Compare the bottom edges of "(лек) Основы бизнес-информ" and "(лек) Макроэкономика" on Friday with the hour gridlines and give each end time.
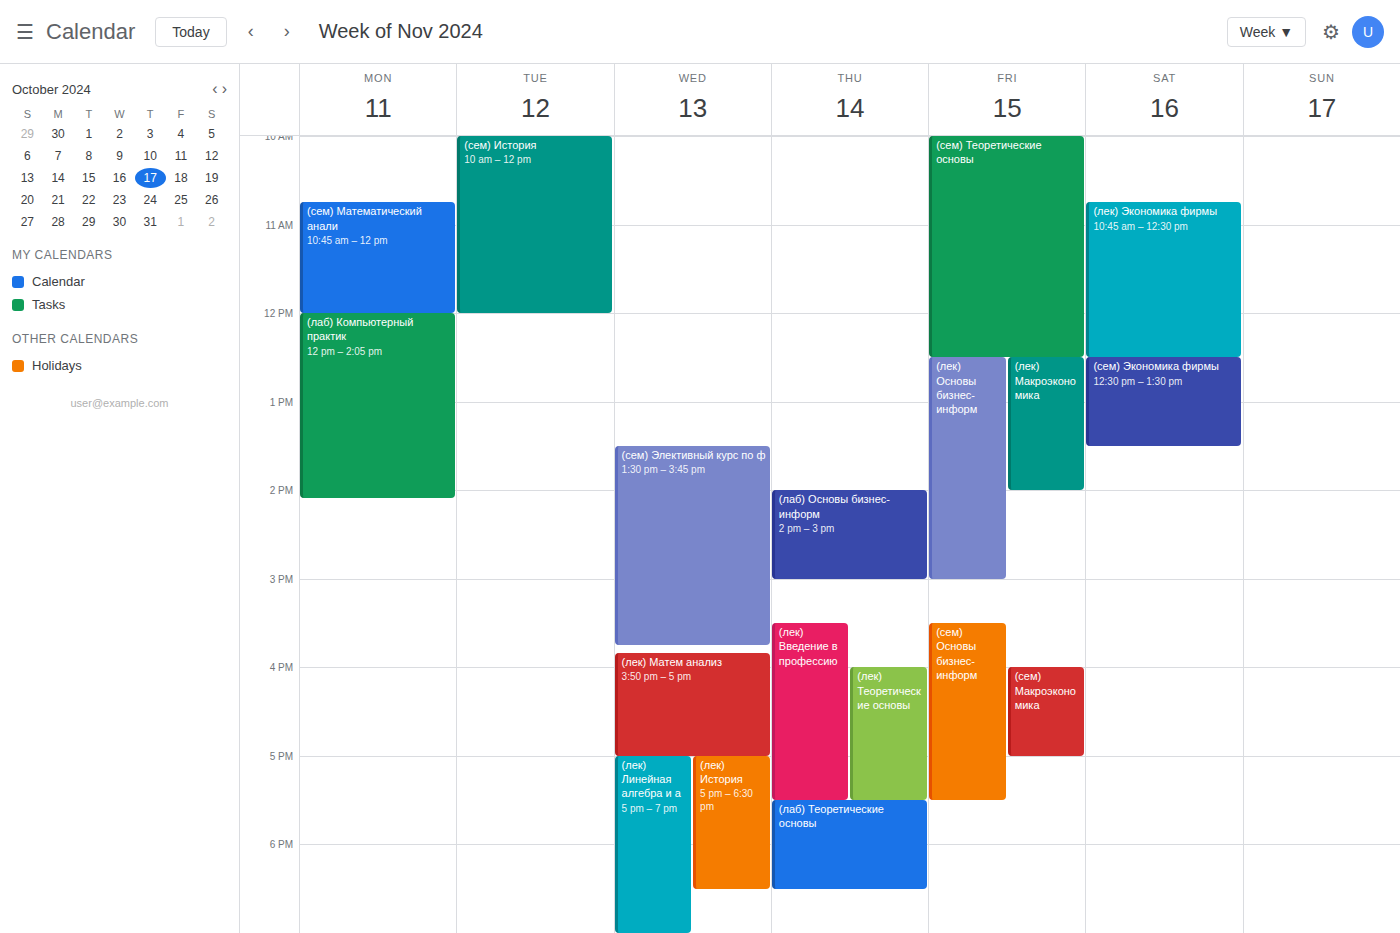
"(лек) Основы бизнес-информ": 3:00 PM, exactly on the 3 PM line. "(лек) Макроэкономика": 2:00 PM, exactly on the 2 PM line.